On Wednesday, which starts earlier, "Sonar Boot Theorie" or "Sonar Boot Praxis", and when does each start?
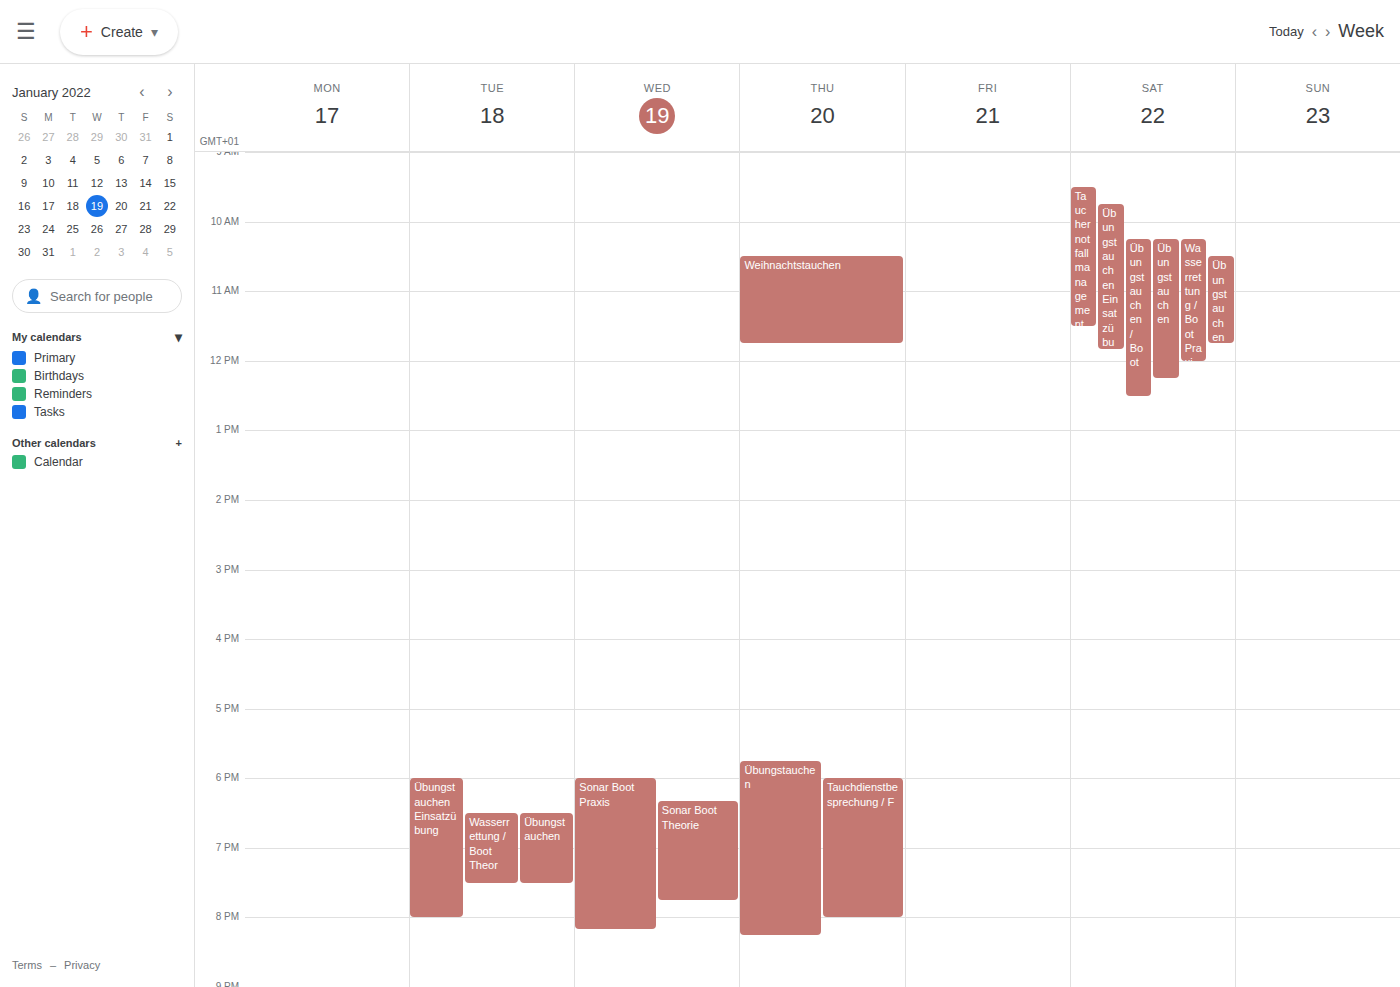
"Sonar Boot Praxis" 18:00; "Sonar Boot Theorie" 18:20.